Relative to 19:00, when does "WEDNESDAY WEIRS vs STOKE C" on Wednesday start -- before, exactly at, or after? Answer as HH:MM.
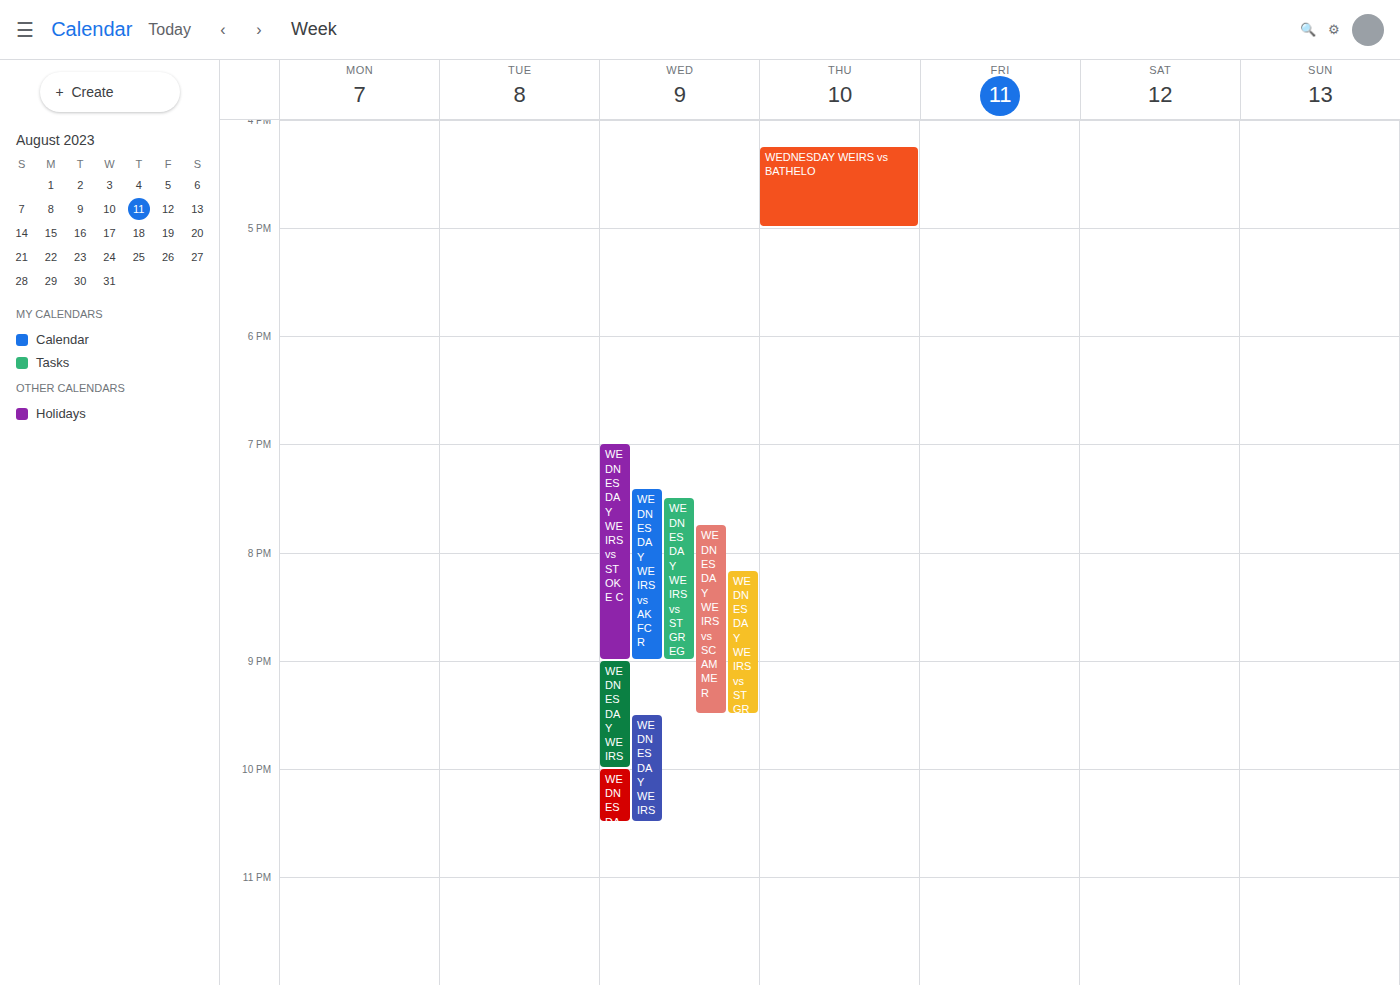
19:00 -- exactly at 19:00, on the 19:00 line.